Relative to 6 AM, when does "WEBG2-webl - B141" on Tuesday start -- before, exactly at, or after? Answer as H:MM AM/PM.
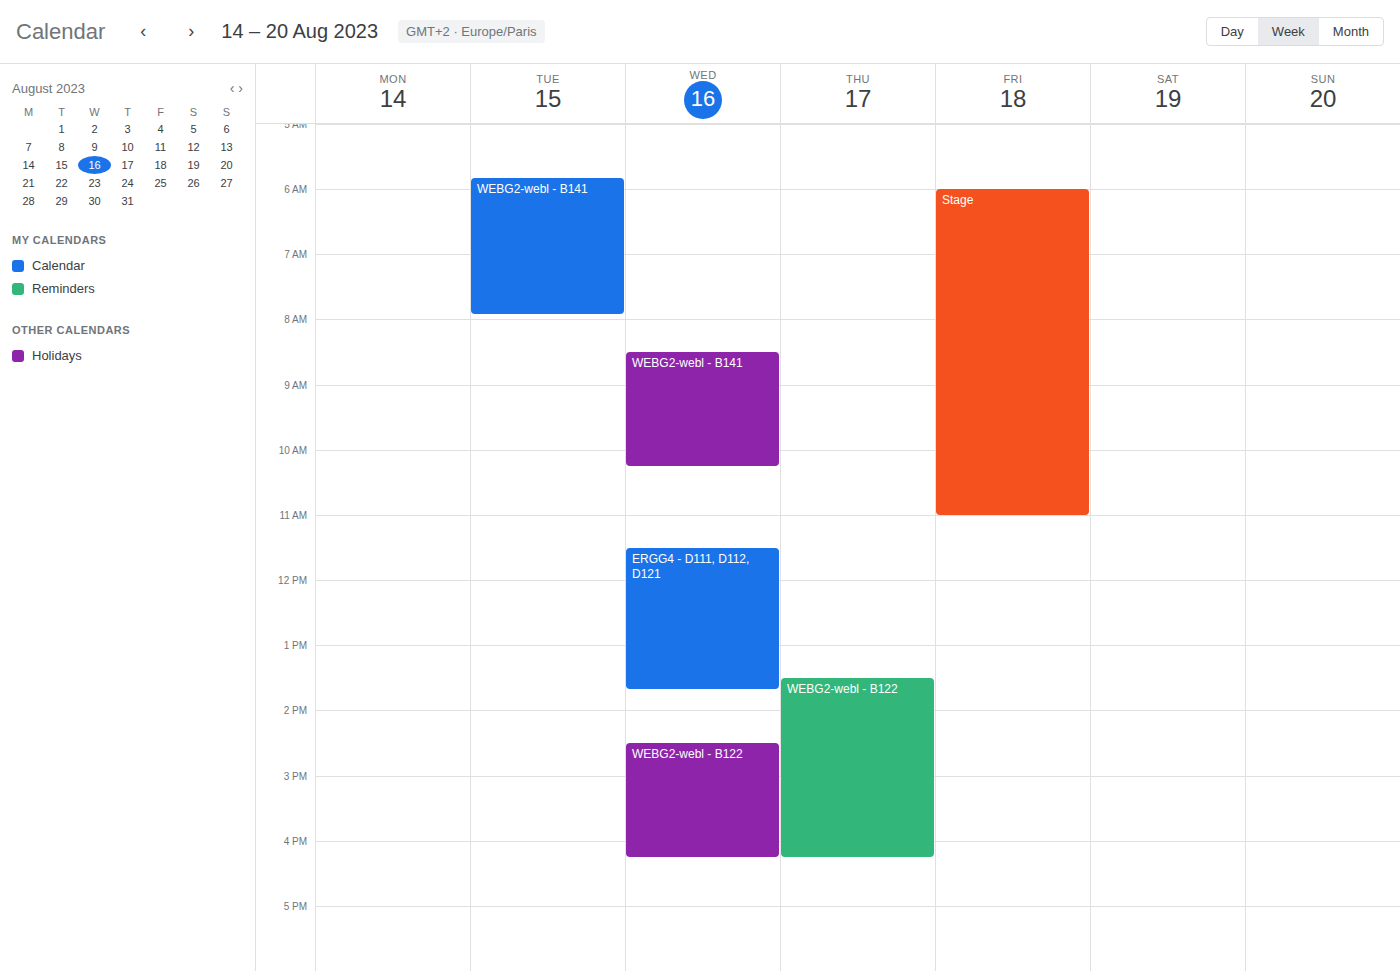
5:50 AM -- before 6 AM, 10 minutes above the 6 AM line.